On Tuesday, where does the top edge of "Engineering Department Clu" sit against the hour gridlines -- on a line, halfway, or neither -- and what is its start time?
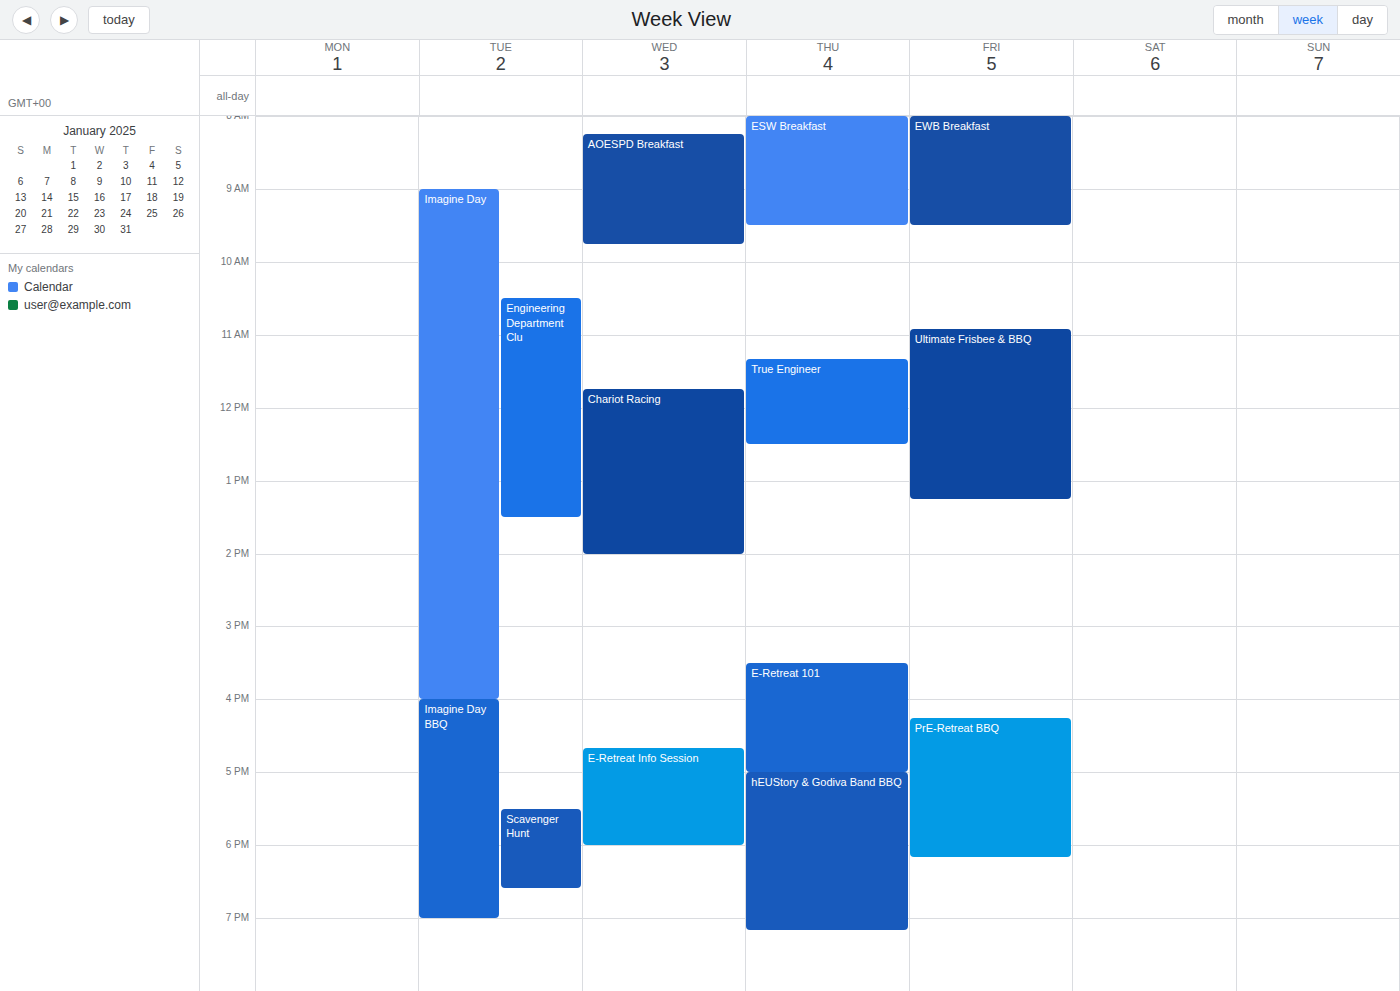
10:30 AM -- halfway between the 10 AM and 11 AM lines.